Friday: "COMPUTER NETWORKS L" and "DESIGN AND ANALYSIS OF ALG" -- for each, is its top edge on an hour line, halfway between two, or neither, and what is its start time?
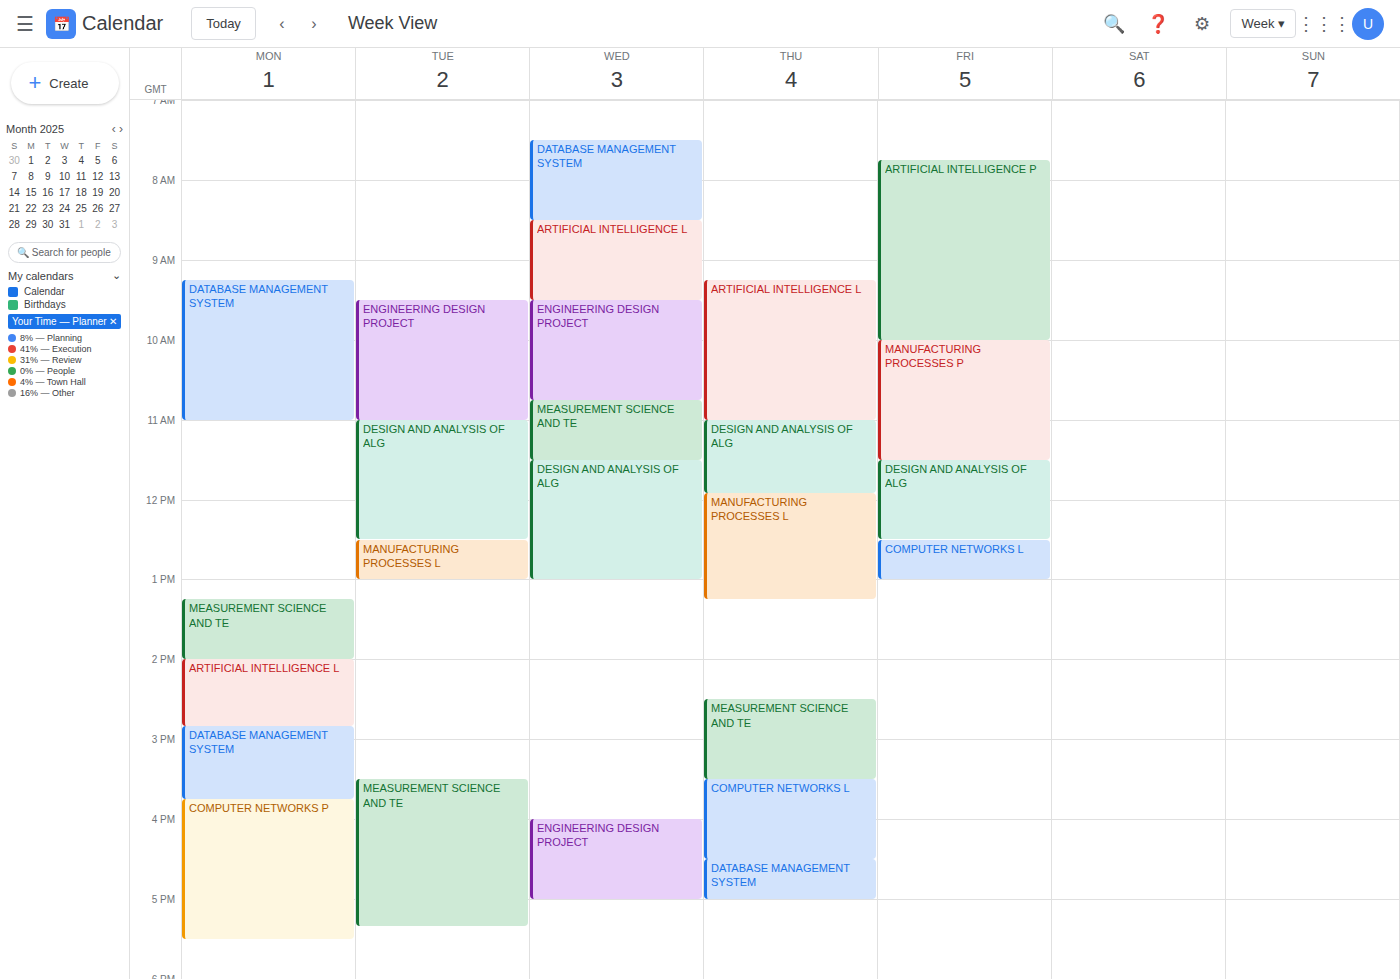
"COMPUTER NETWORKS L": 12:30 PM, halfway between the 12 PM and 1 PM lines. "DESIGN AND ANALYSIS OF ALG": 11:30 AM, halfway between the 11 AM and 12 PM lines.